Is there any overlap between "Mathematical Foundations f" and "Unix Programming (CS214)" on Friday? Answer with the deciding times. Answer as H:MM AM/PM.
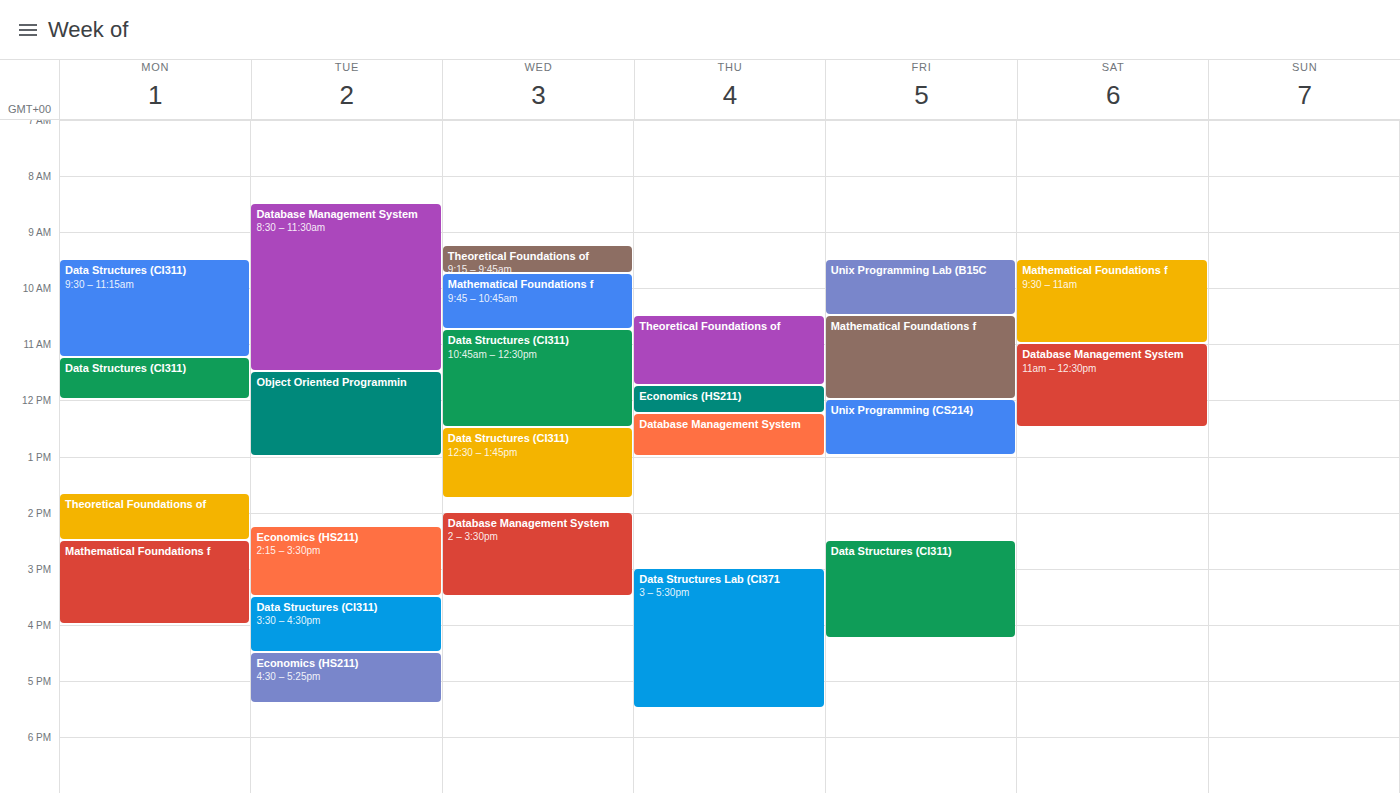
"Mathematical Foundations f" ends at 12:00 PM, exactly when "Unix Programming (CS214)" starts -- they touch but do not overlap.